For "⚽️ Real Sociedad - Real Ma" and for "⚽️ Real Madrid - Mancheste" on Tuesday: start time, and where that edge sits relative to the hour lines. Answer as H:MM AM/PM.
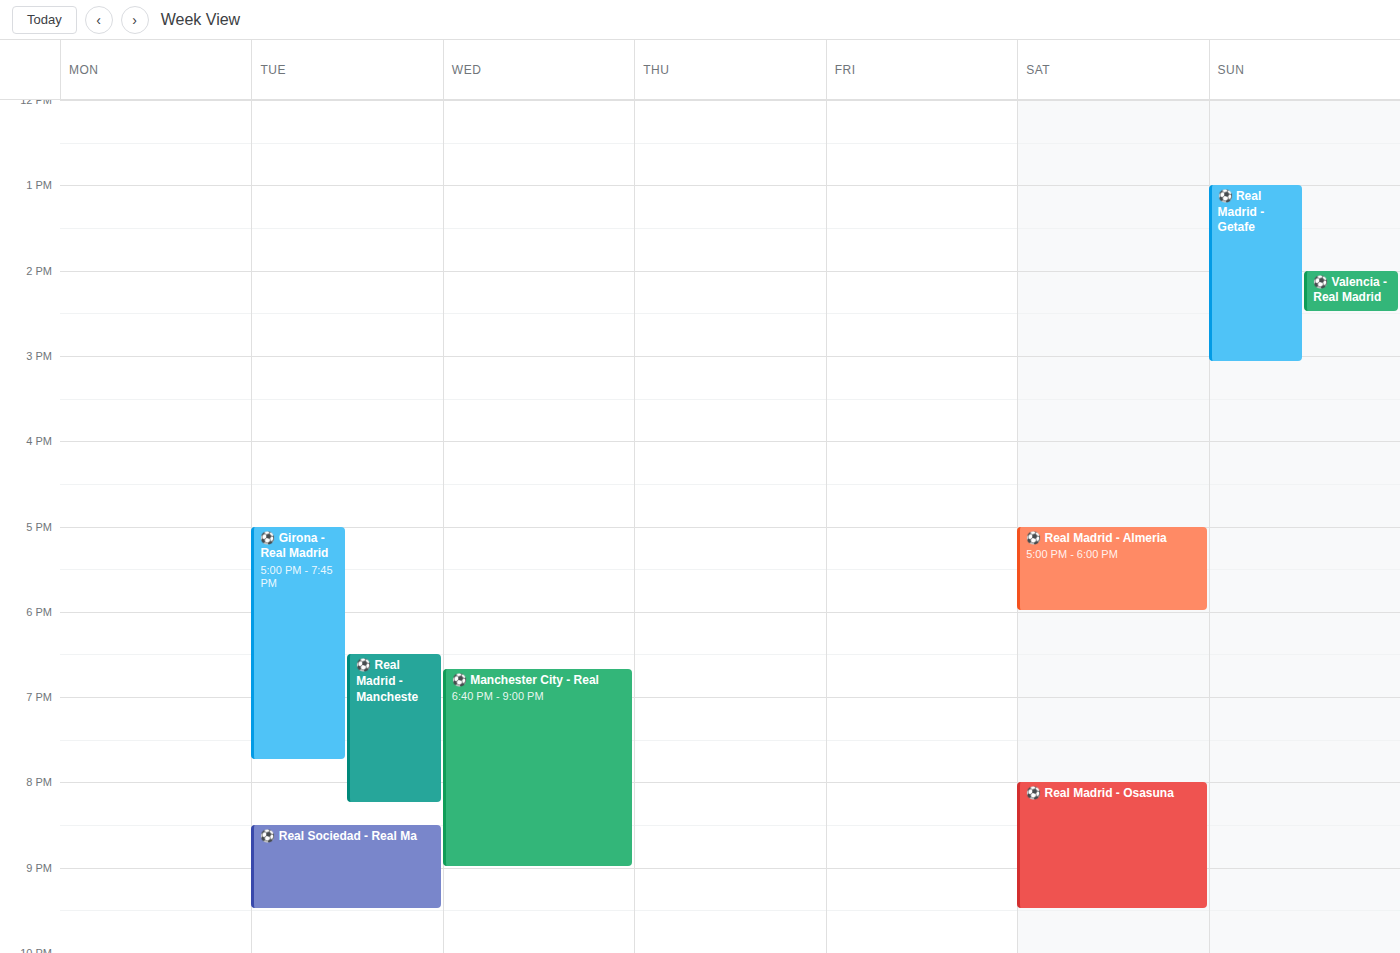
"⚽️ Real Sociedad - Real Ma": 8:30 PM, halfway between the 8 PM and 9 PM lines. "⚽️ Real Madrid - Mancheste": 6:30 PM, halfway between the 6 PM and 7 PM lines.